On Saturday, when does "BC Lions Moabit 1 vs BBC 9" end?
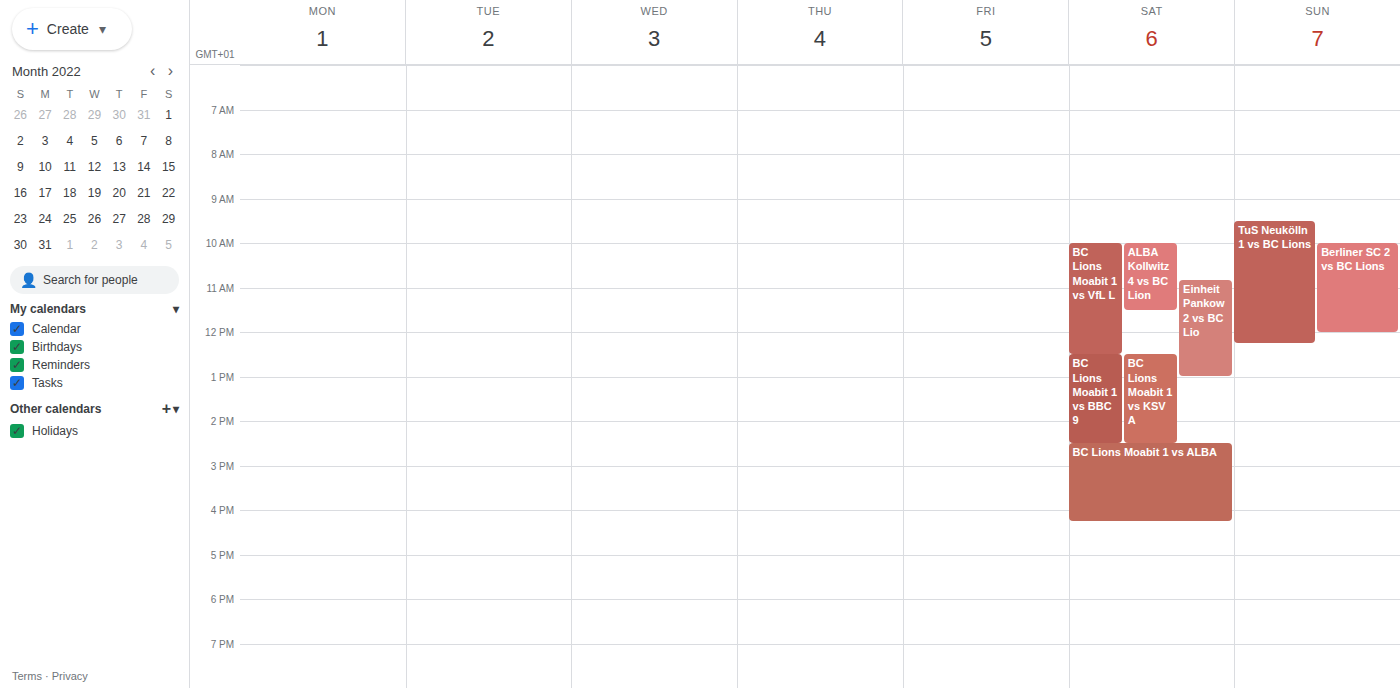
2:30 PM